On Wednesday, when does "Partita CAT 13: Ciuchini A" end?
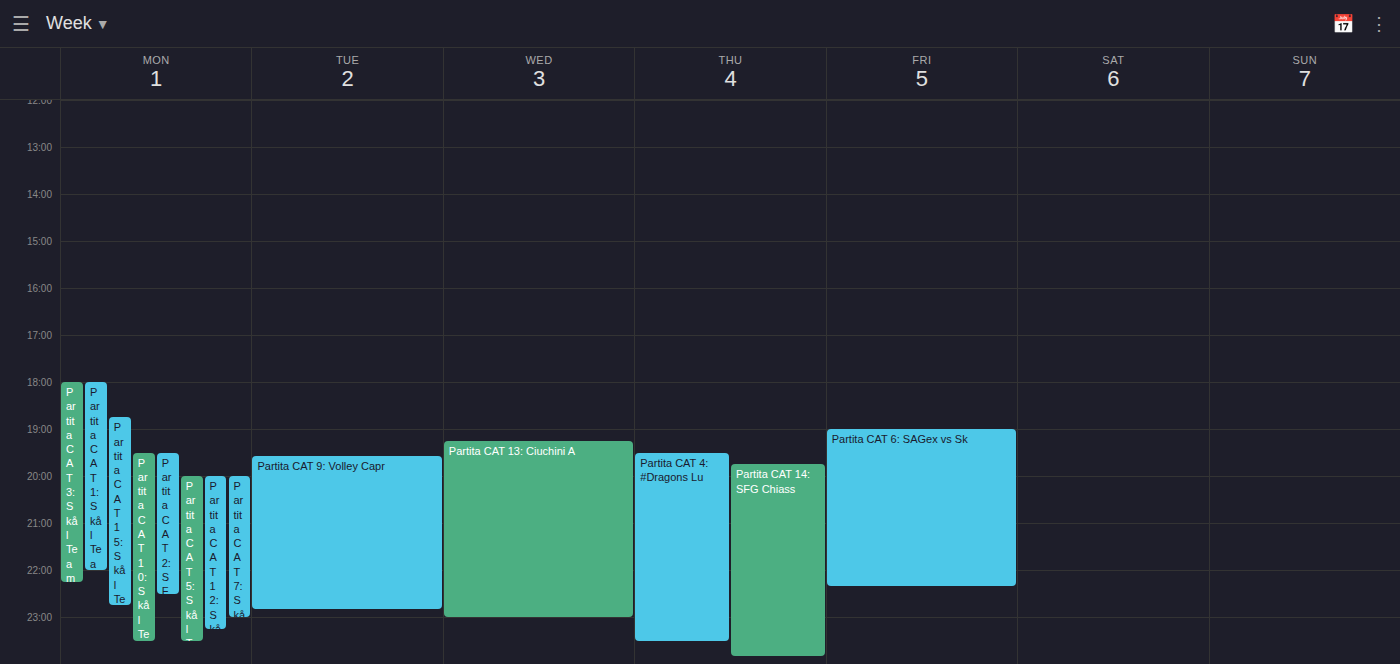
11:00 PM